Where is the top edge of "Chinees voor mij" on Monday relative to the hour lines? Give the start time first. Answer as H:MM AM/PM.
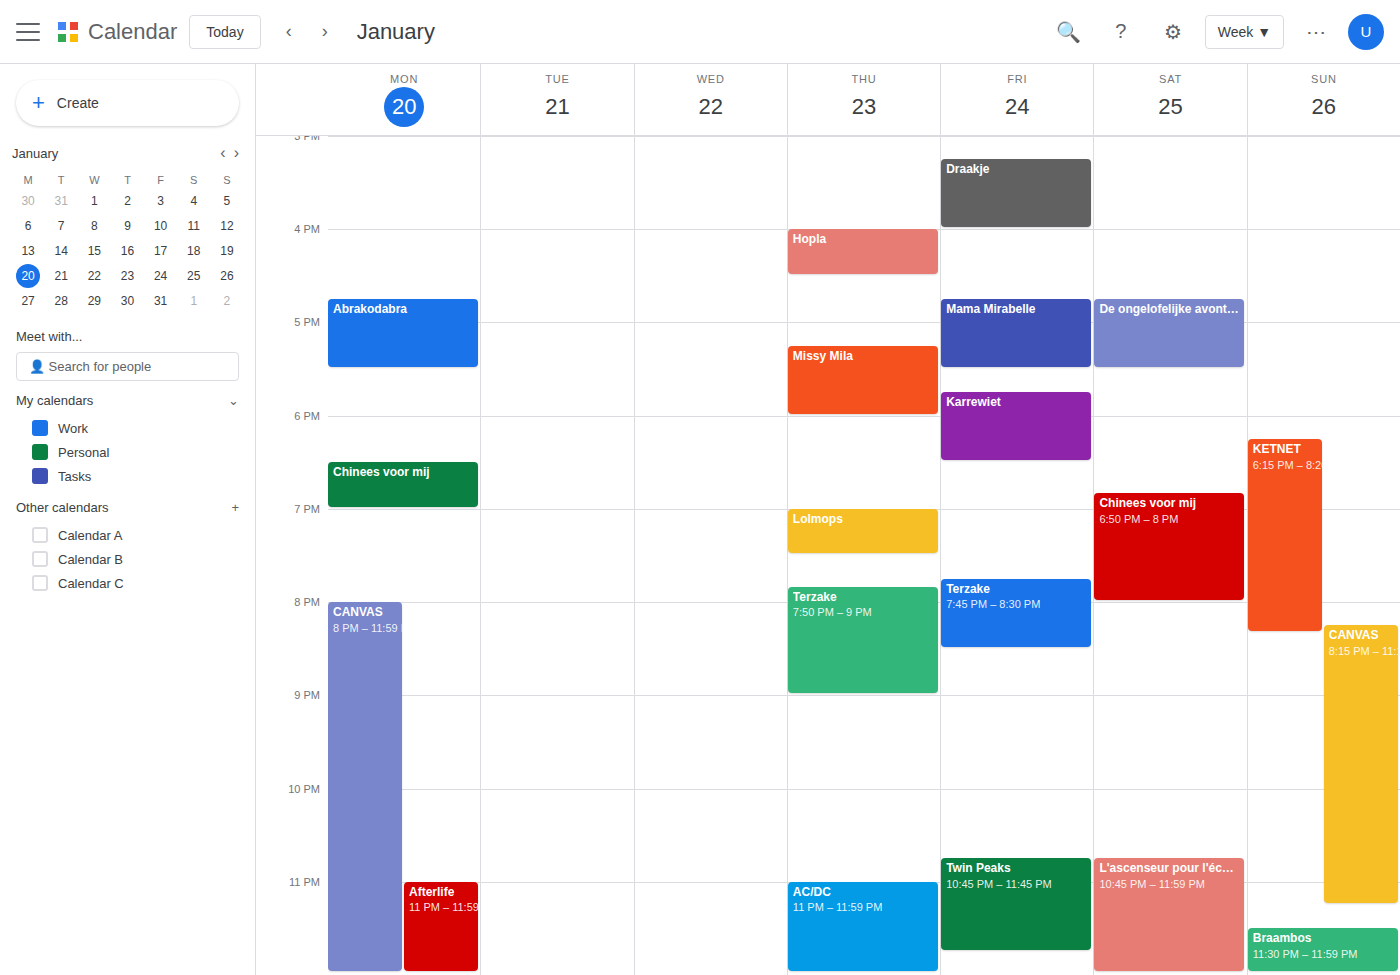
6:30 PM -- halfway between the 6 PM and 7 PM lines.